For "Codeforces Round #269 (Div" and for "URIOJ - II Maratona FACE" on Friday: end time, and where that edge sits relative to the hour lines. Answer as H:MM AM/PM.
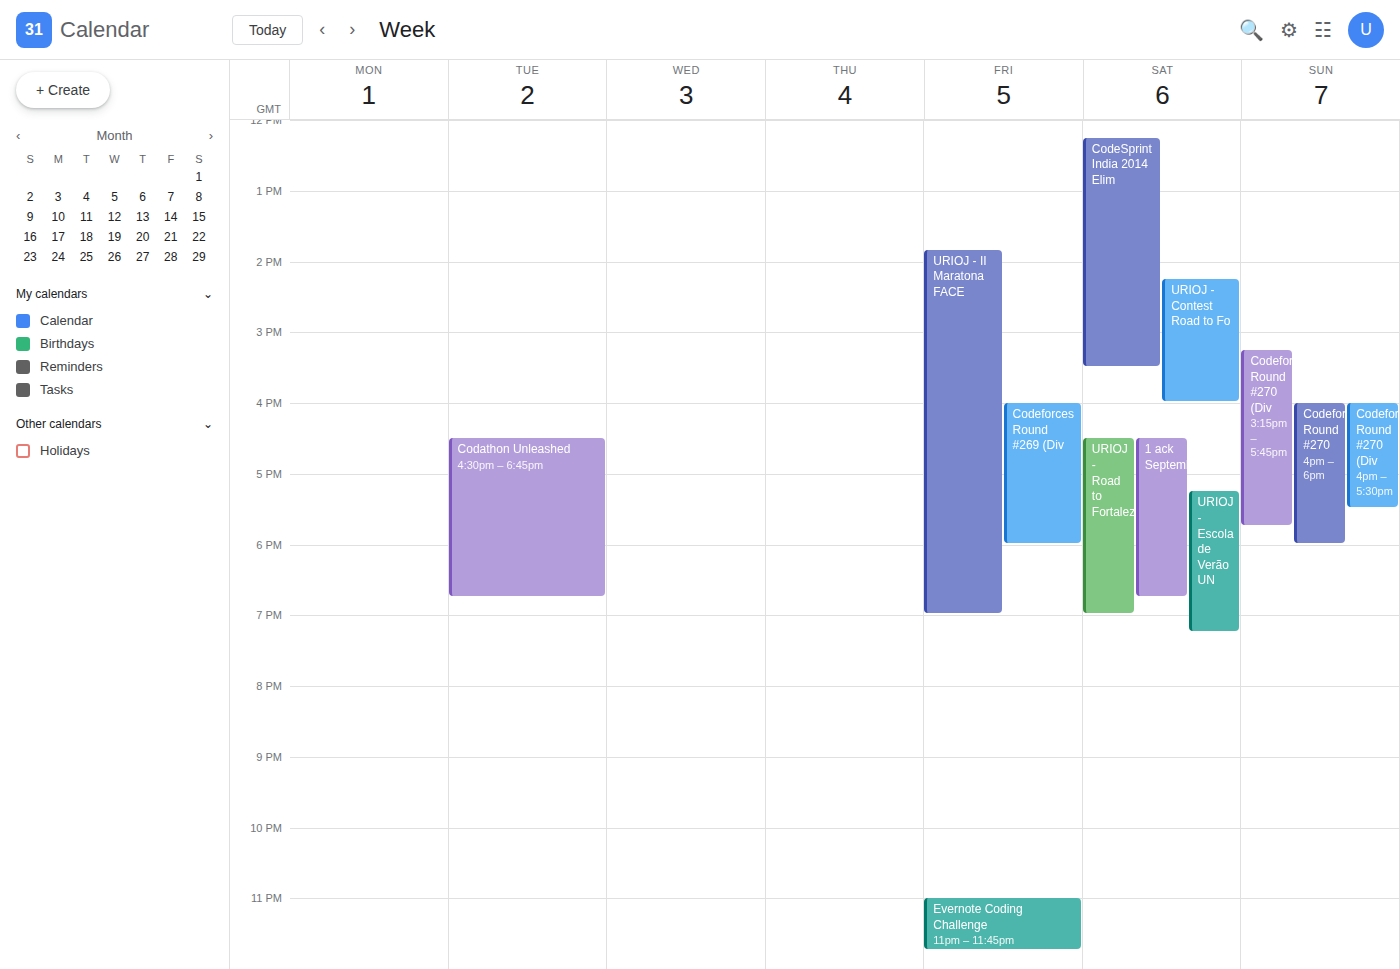
"Codeforces Round #269 (Div": 6:00 PM, exactly on the 6 PM line. "URIOJ - II Maratona FACE": 7:00 PM, exactly on the 7 PM line.